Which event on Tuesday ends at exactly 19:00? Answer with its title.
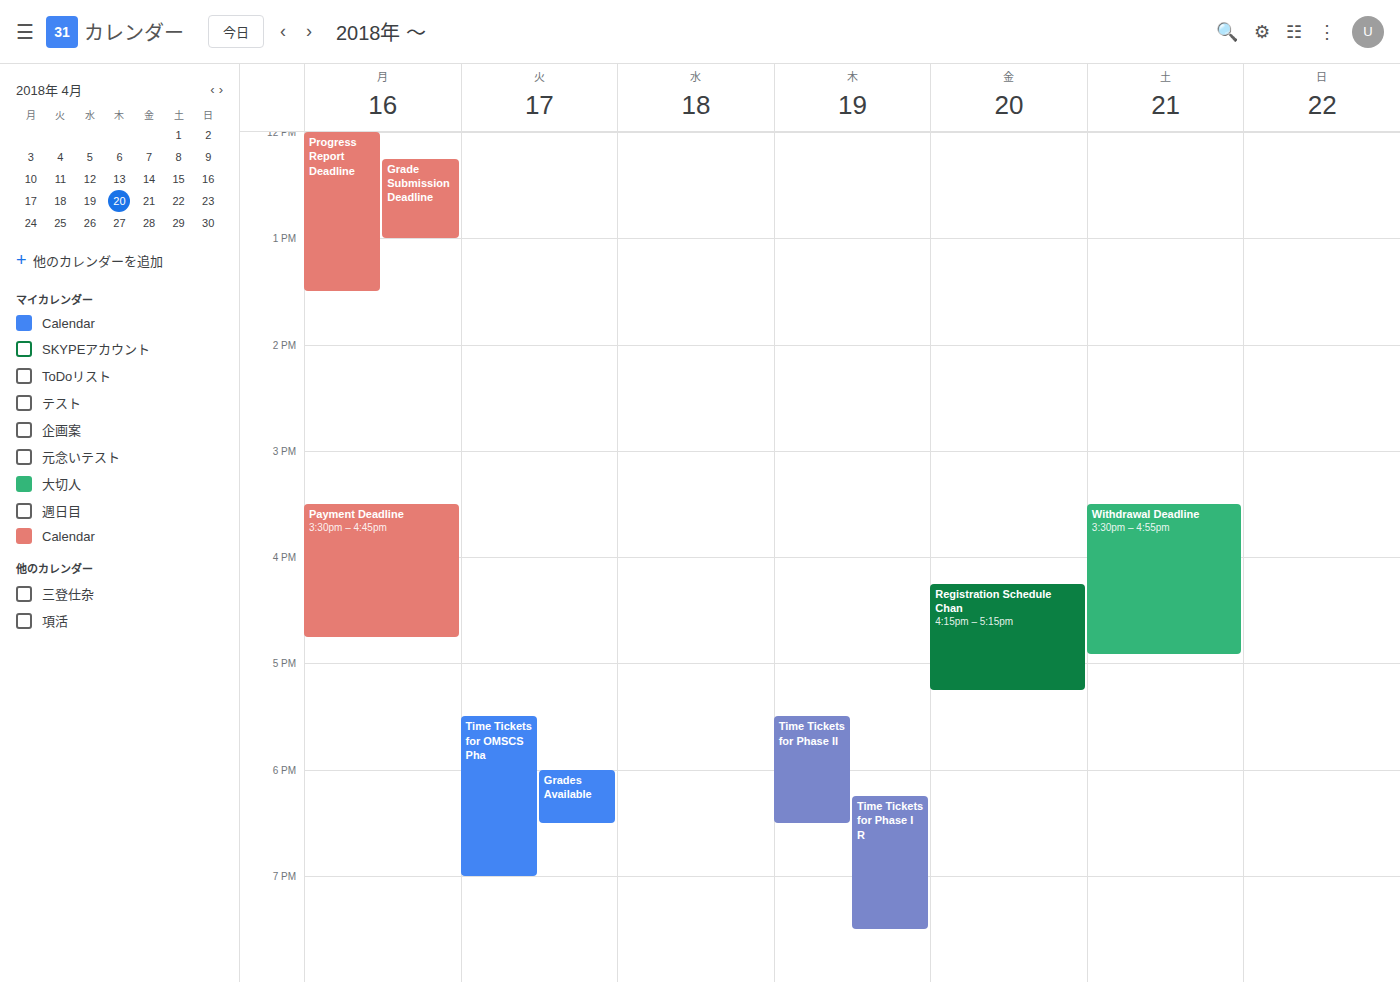
"Time Tickets for OMSCS Pha"